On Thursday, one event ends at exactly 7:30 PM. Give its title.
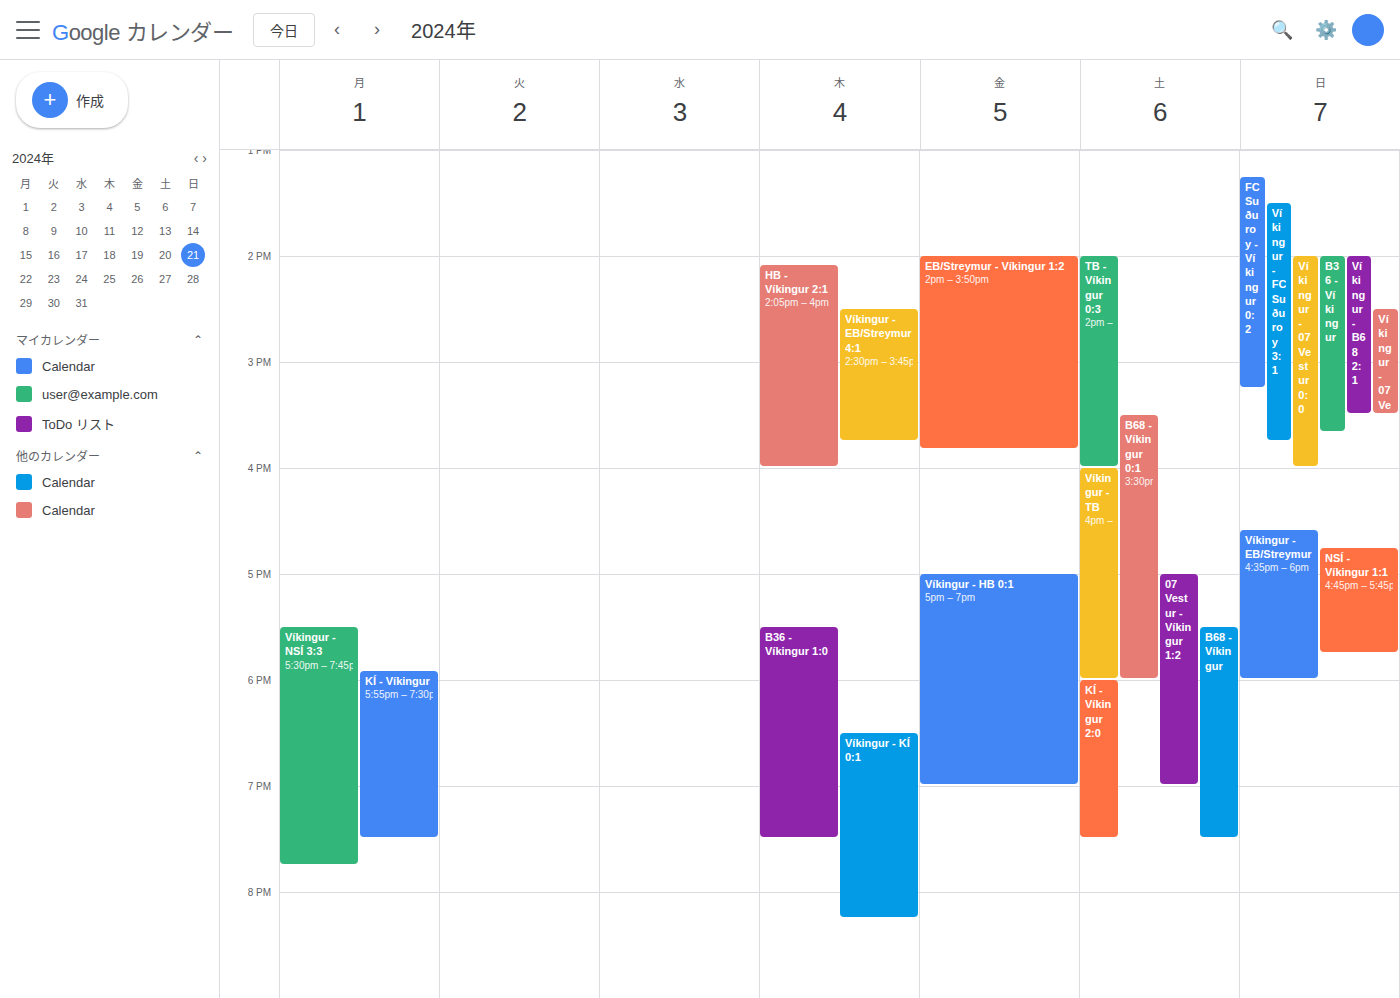
"B36 - Víkingur 1:0"